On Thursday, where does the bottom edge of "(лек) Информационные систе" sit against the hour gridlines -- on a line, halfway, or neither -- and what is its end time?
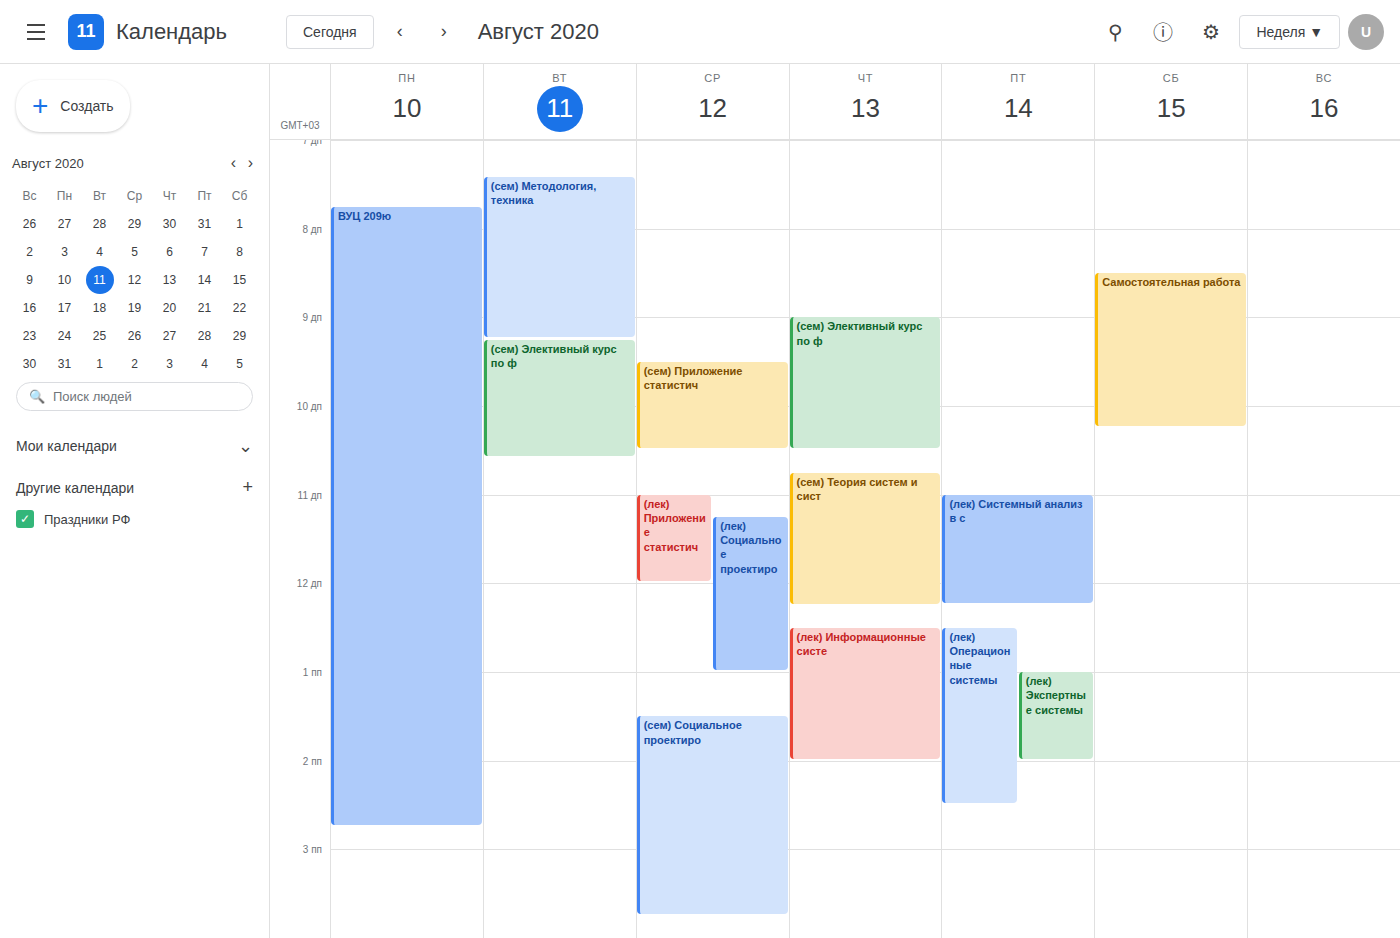
2:00 PM -- exactly on the 2 PM line.